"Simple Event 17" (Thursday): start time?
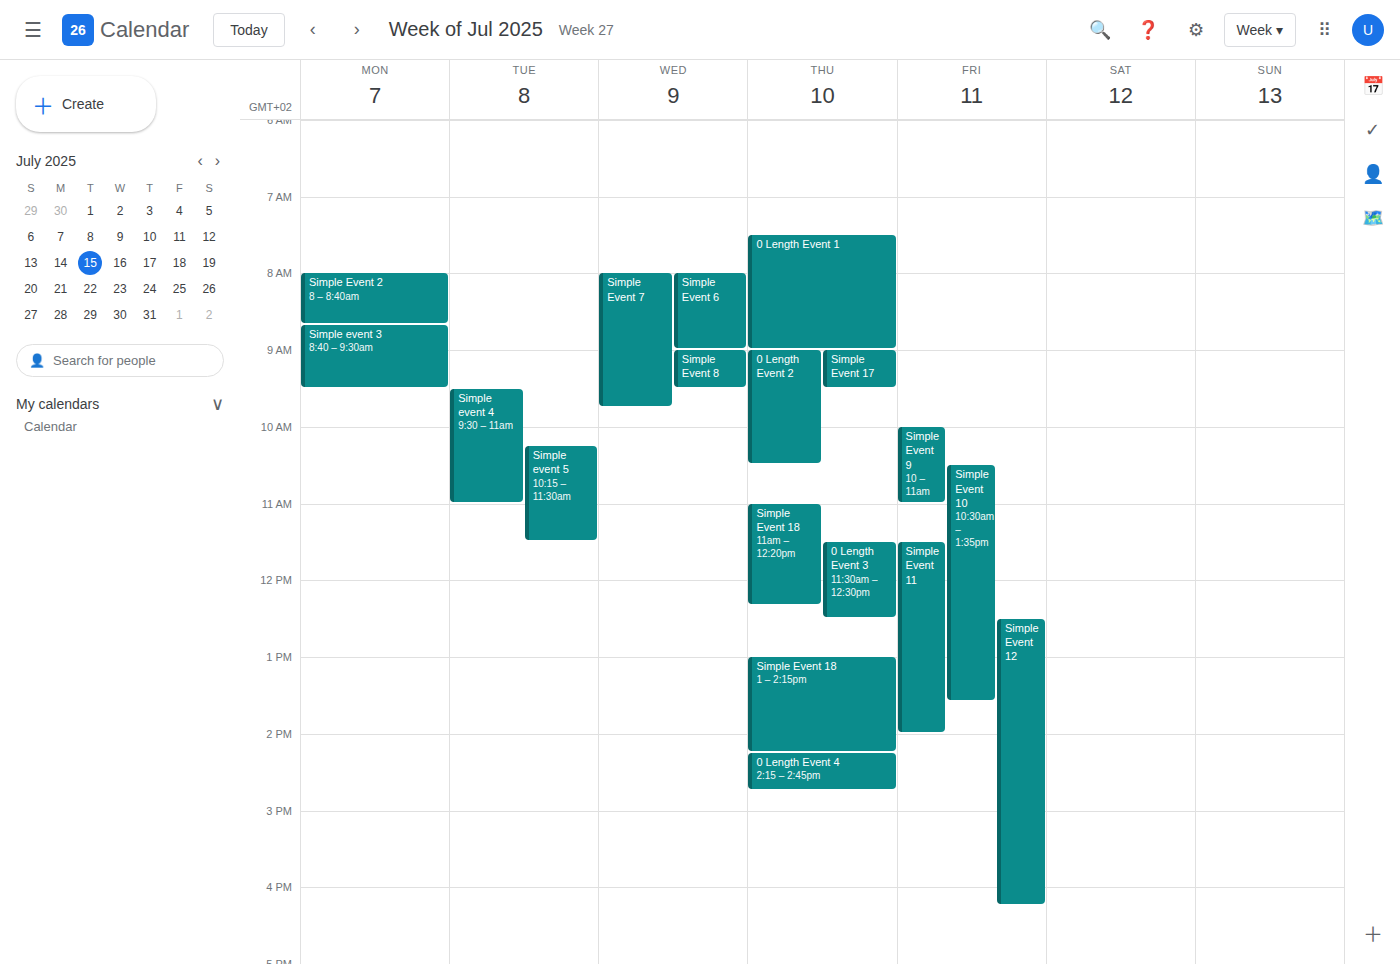
09:00